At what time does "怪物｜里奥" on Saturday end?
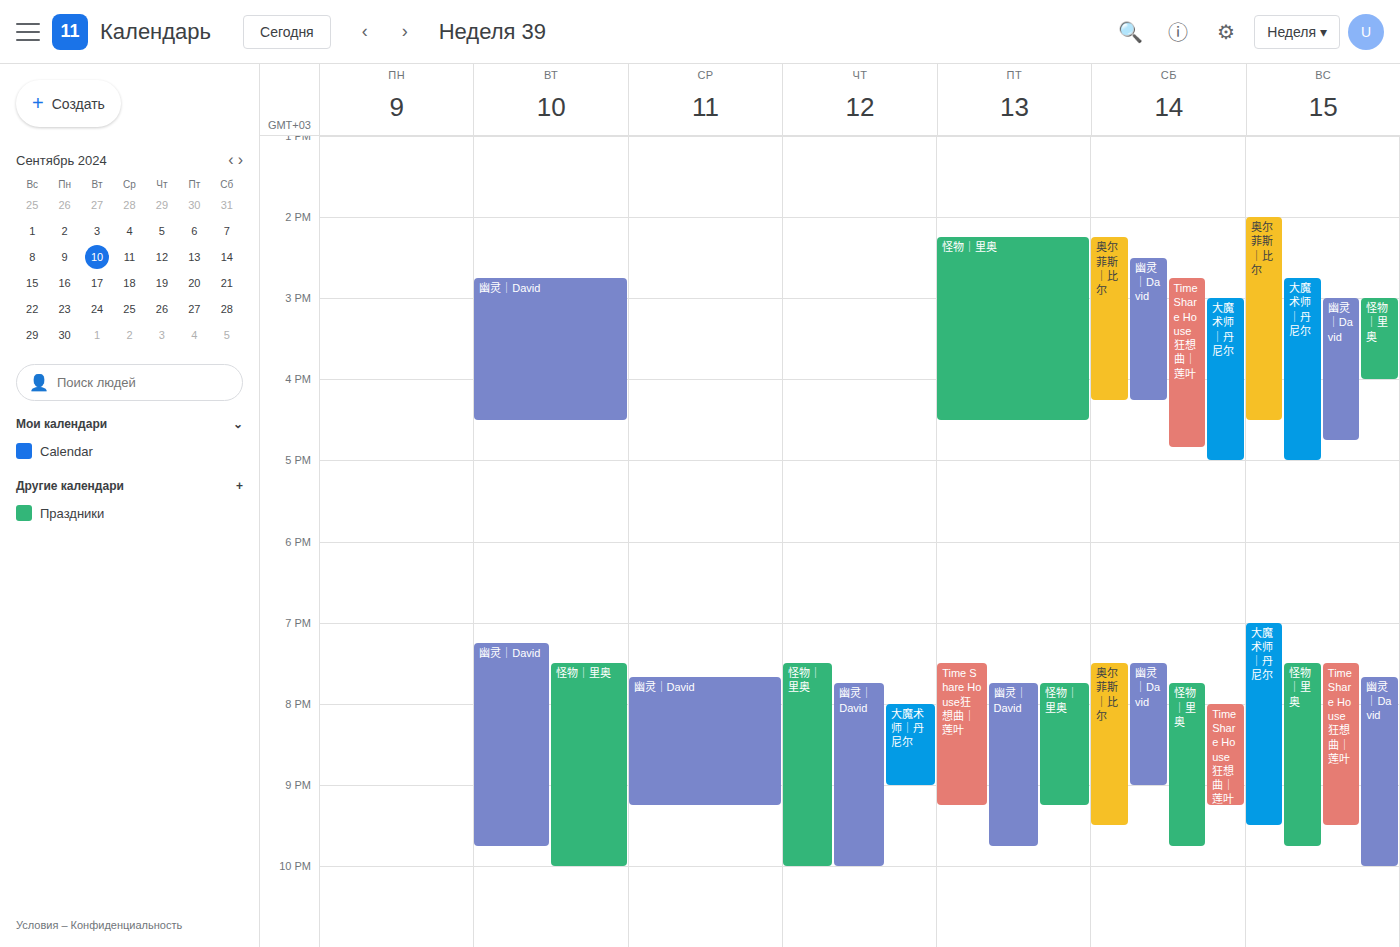
9:45 PM